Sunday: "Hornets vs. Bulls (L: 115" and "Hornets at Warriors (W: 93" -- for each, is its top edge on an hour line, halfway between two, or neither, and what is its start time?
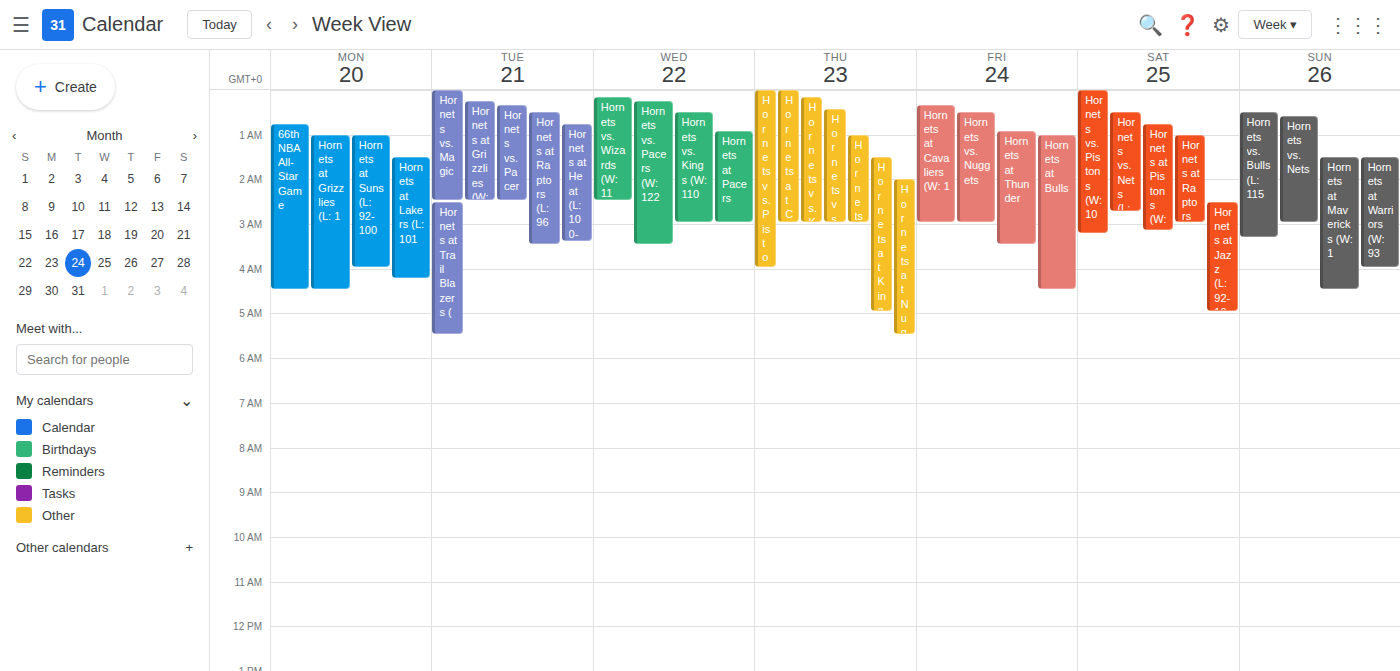
"Hornets vs. Bulls (L: 115": 00:30, halfway between the 00:00 and 01:00 lines. "Hornets at Warriors (W: 93": 01:30, halfway between the 01:00 and 02:00 lines.